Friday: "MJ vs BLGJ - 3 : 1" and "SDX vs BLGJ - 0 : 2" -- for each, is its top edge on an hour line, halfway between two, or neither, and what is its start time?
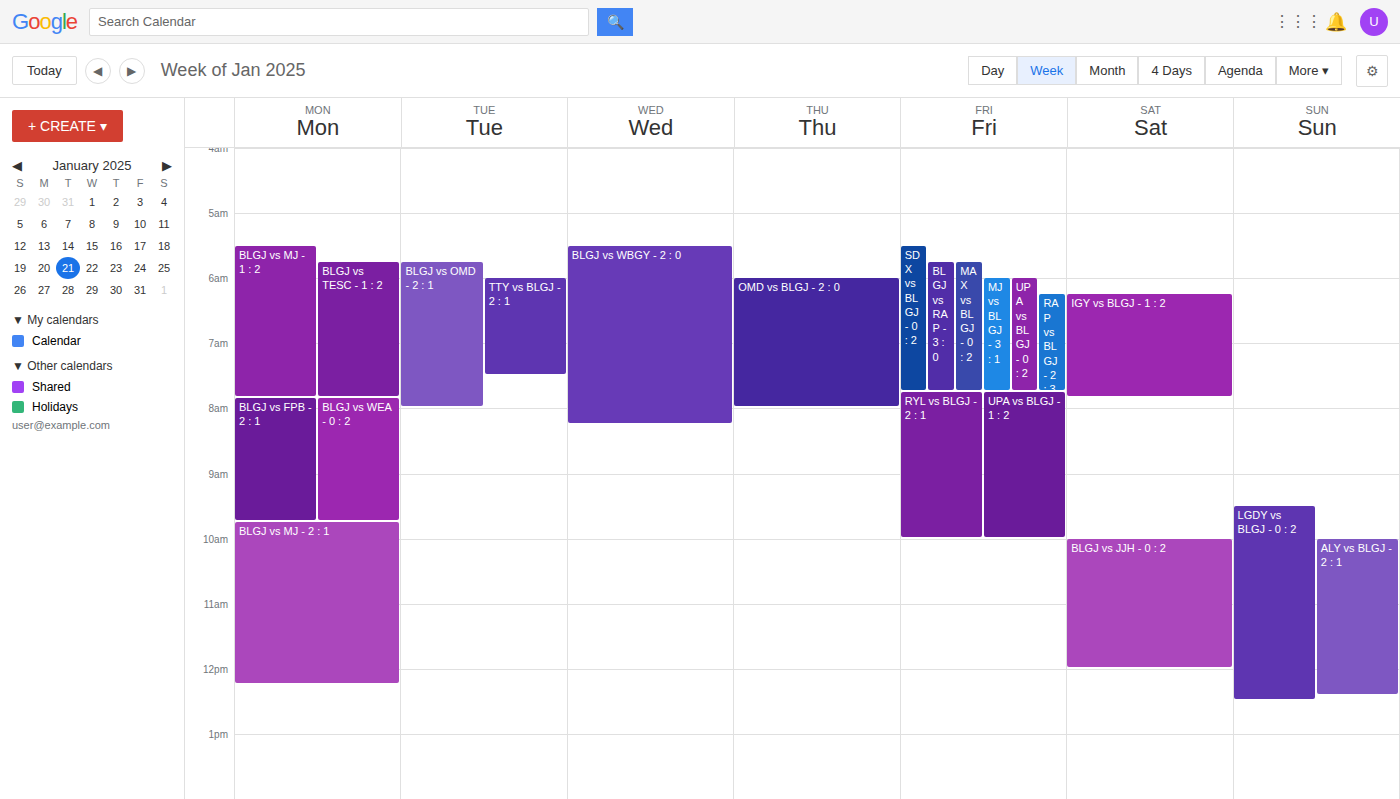
"MJ vs BLGJ - 3 : 1": 6:00 AM, exactly on the 6 AM line. "SDX vs BLGJ - 0 : 2": 5:30 AM, halfway between the 5 AM and 6 AM lines.